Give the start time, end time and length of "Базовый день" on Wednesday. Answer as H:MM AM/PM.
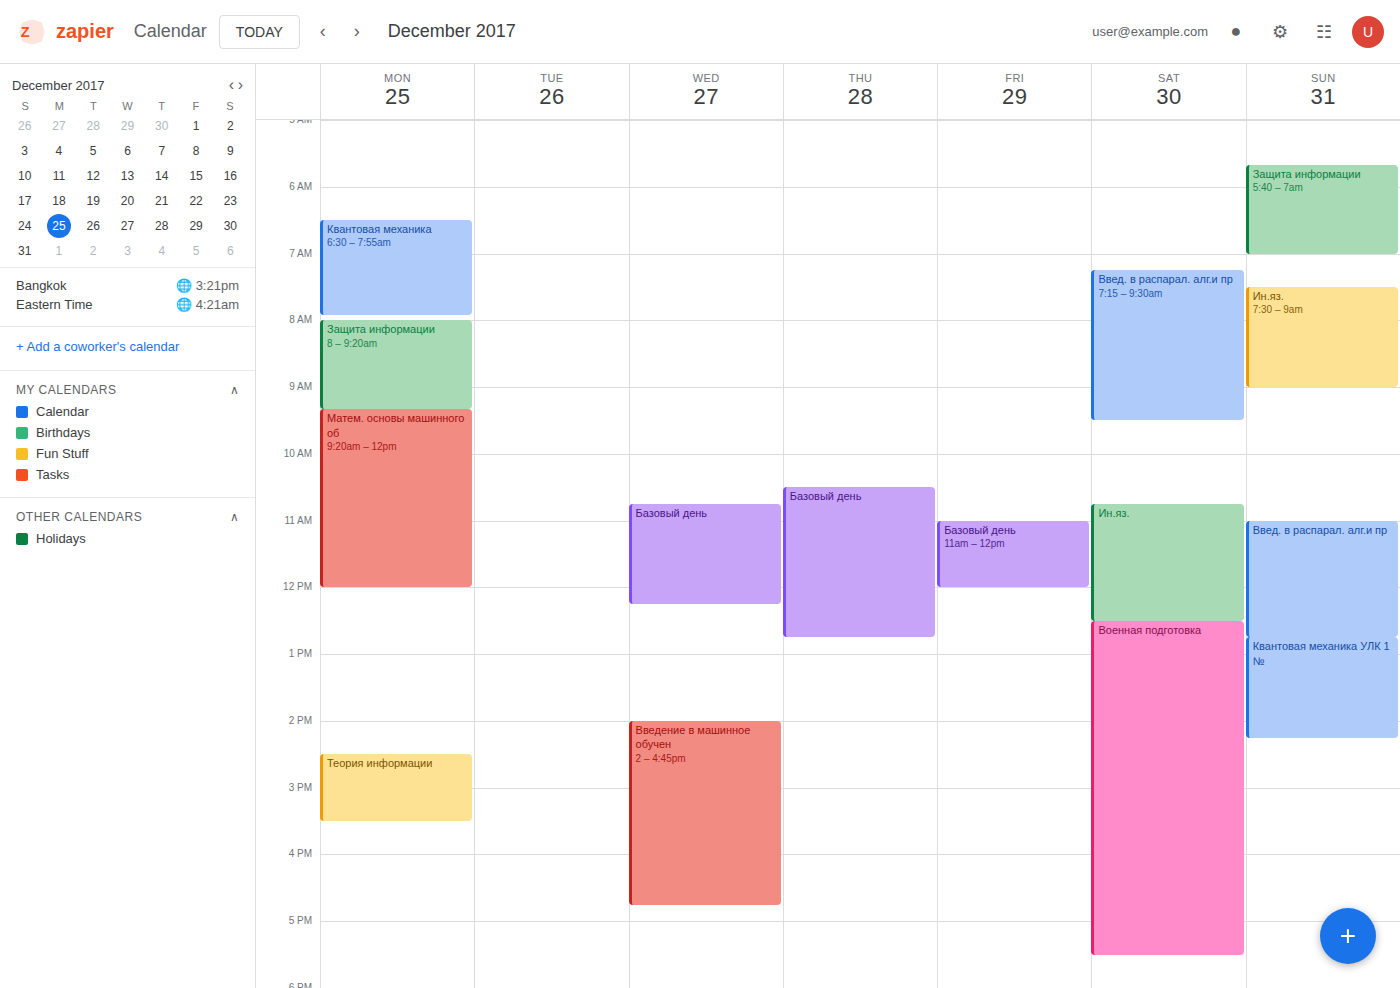
10:45 AM to 12:15 PM, 1 hour 30 minutes